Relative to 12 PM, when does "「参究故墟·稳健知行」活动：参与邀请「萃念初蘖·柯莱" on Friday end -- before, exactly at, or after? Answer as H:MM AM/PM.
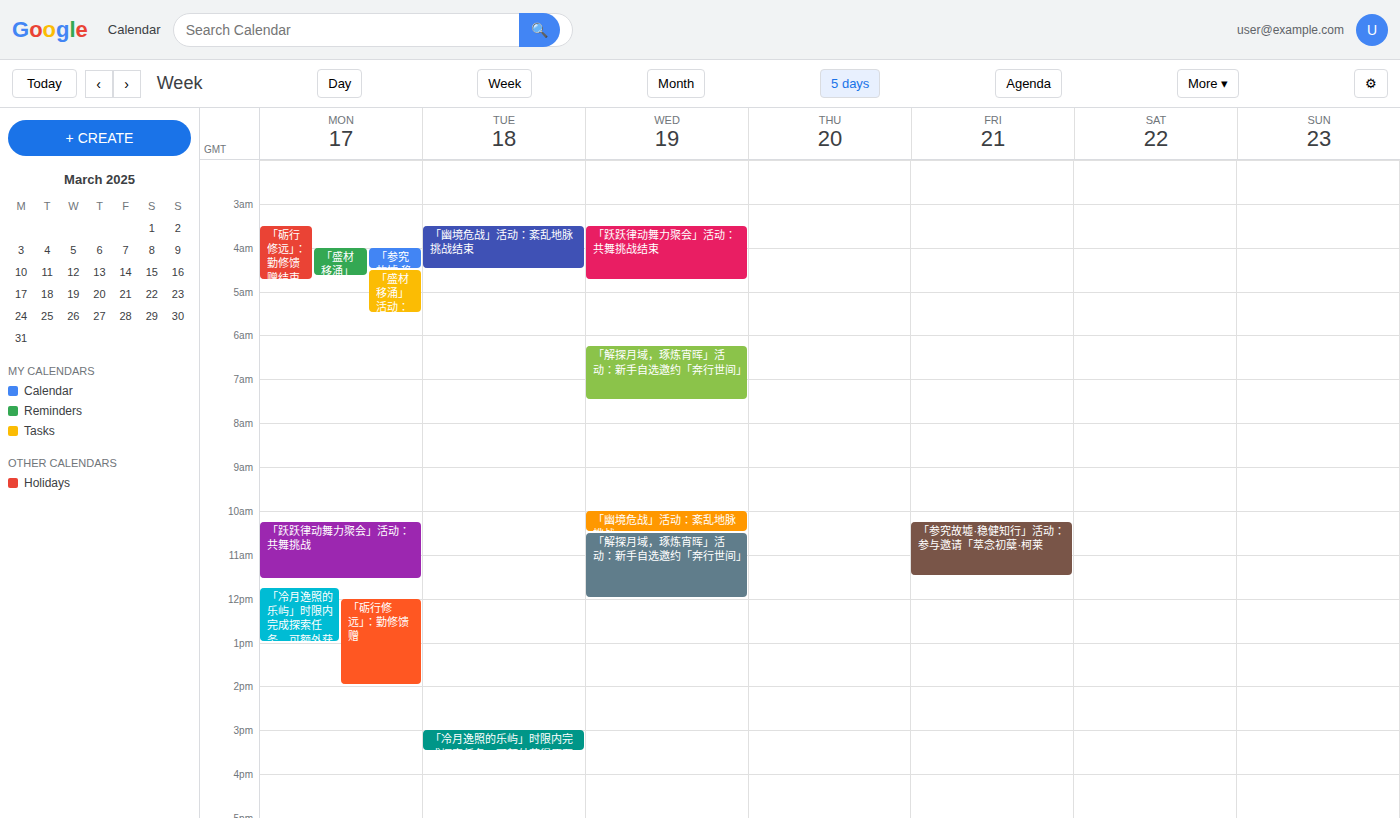
11:30 AM -- before 12 PM, 30 minutes above the 12 PM line.